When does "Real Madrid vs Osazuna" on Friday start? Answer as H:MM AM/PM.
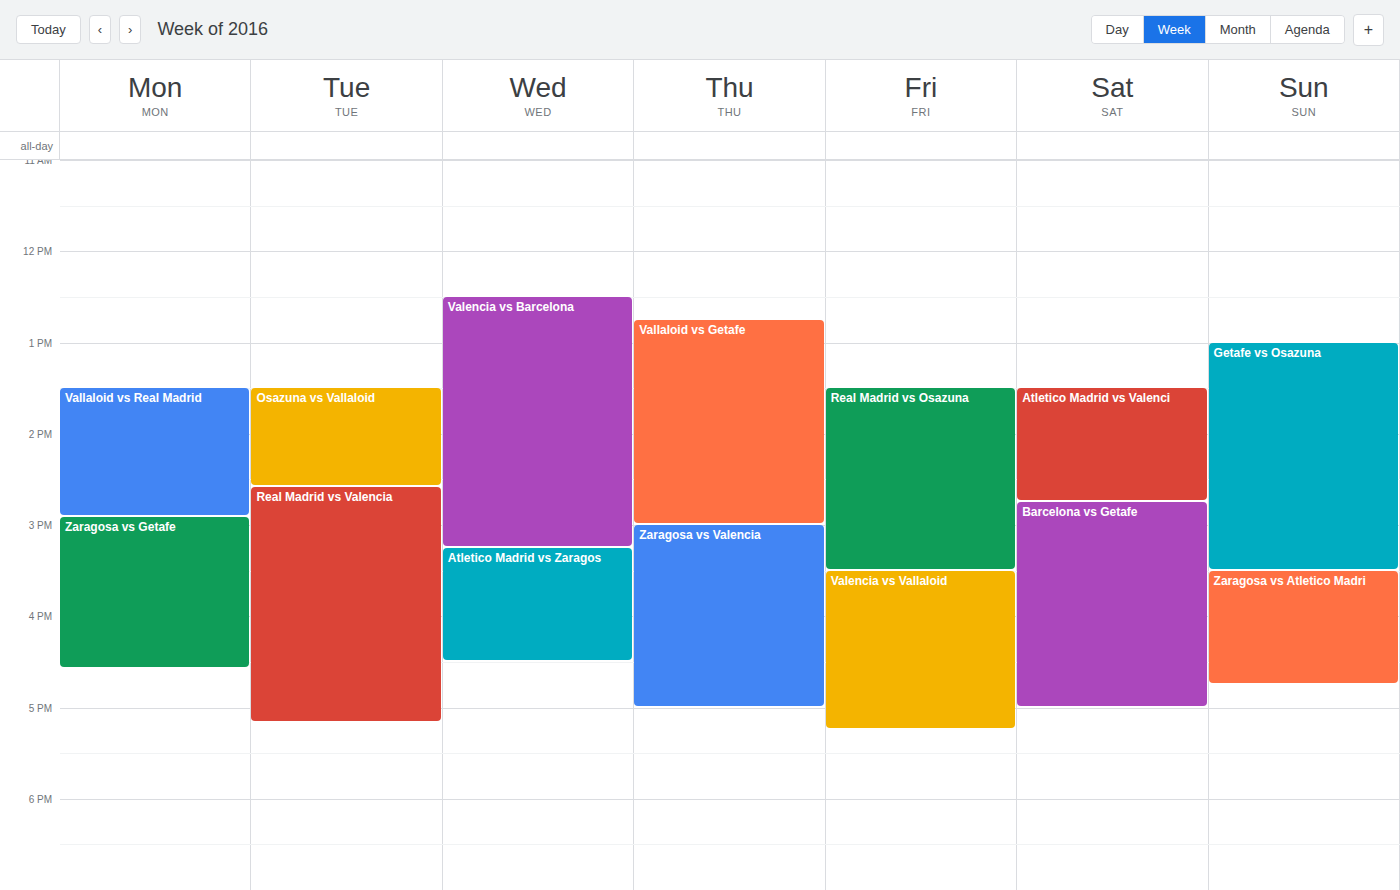
1:30 PM